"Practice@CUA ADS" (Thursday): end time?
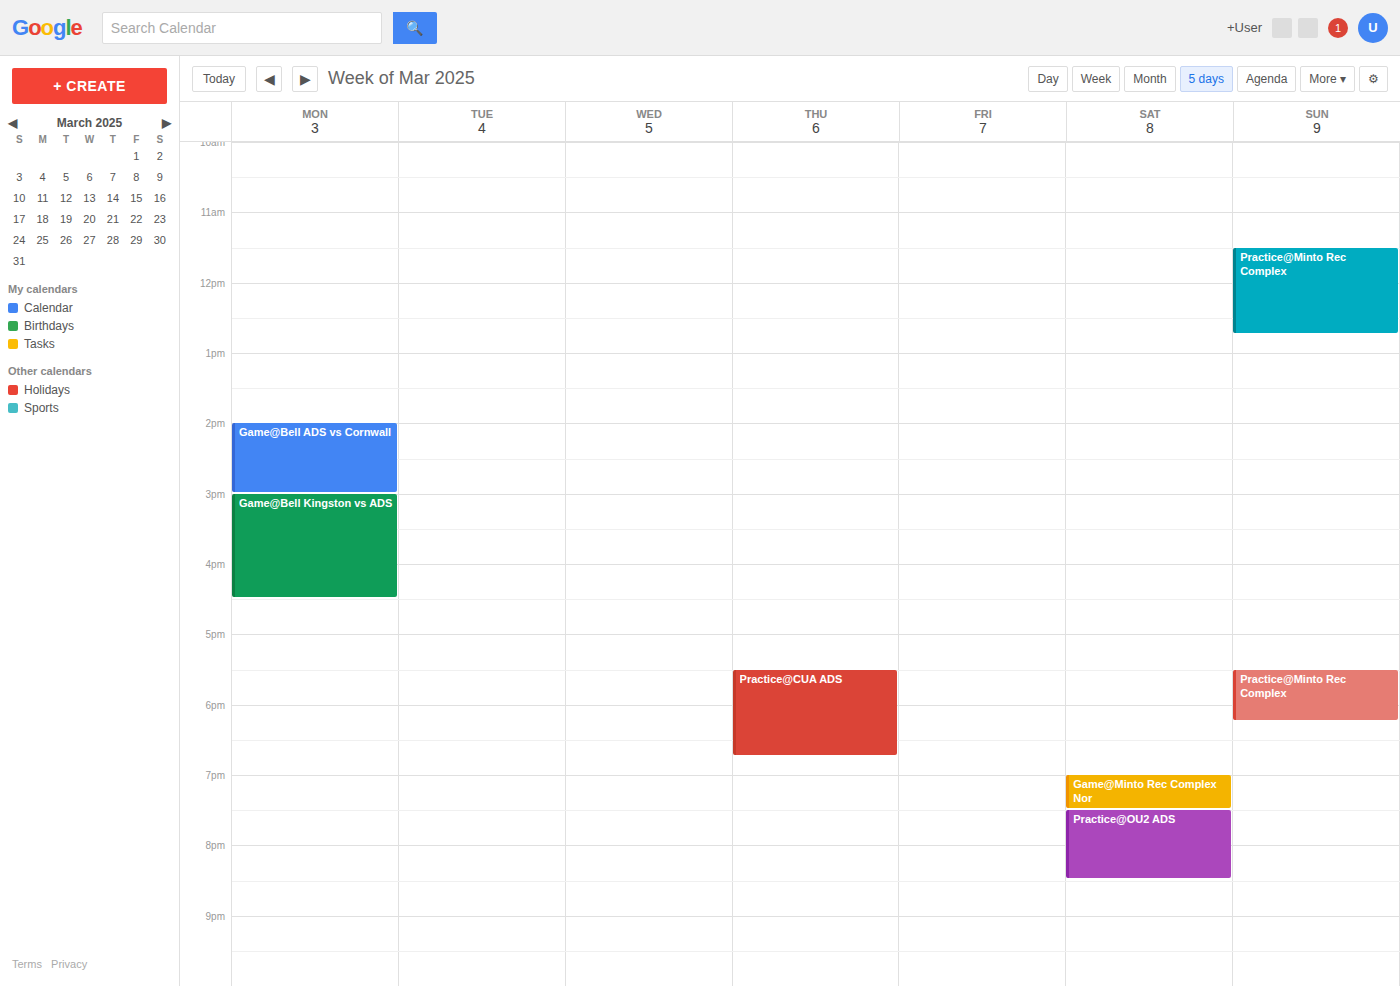
18:45